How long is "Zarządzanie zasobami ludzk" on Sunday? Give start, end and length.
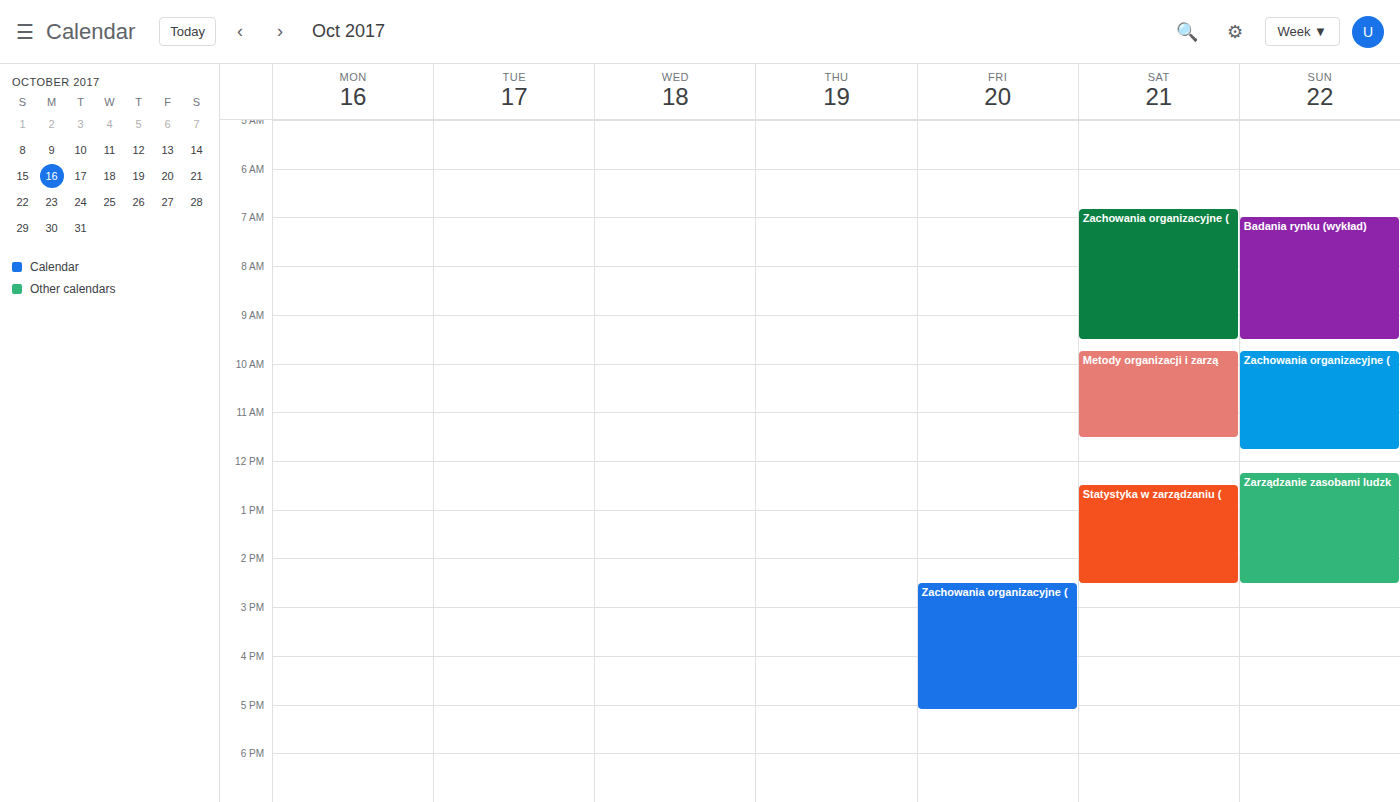
12:15 PM to 2:30 PM, 2 hours 15 minutes